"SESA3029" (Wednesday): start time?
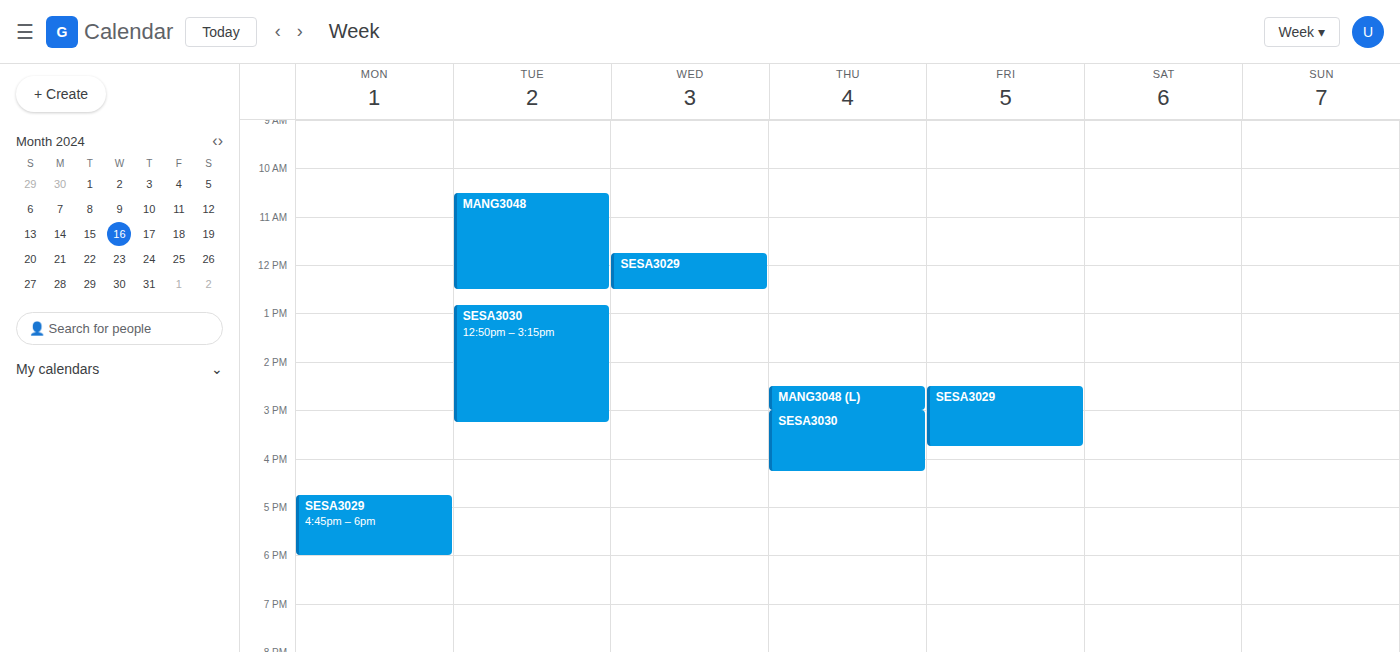
11:45 AM